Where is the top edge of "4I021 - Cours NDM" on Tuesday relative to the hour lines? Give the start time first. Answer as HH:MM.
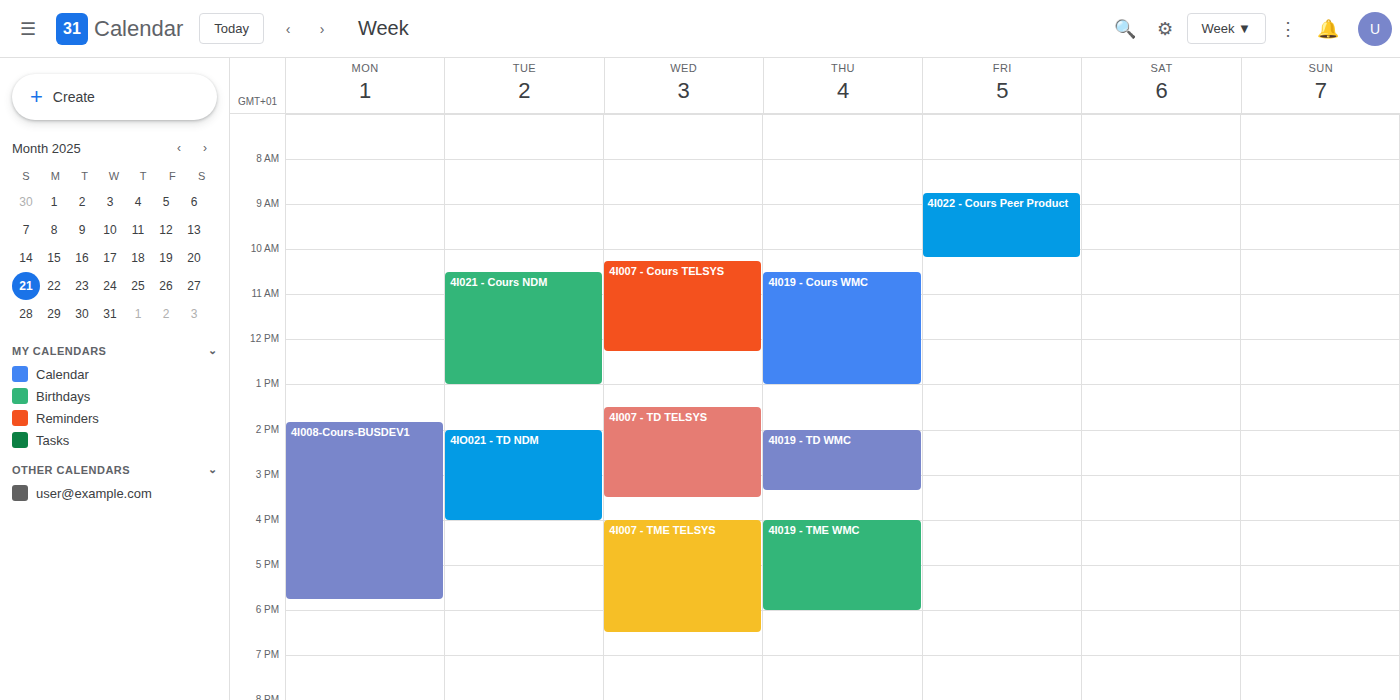
10:30 -- halfway between the 10:00 and 11:00 lines.